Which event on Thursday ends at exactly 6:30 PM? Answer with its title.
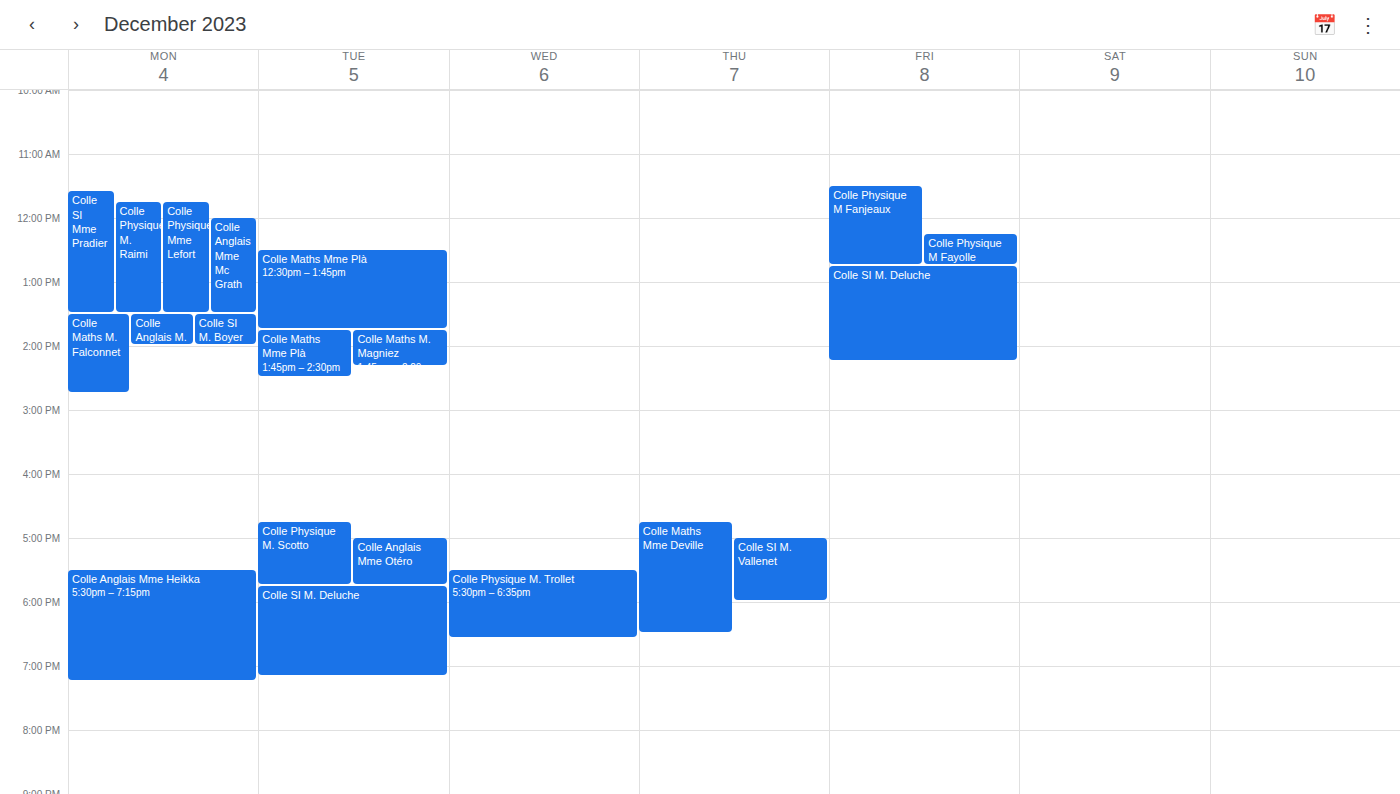
"Colle Maths Mme Deville"